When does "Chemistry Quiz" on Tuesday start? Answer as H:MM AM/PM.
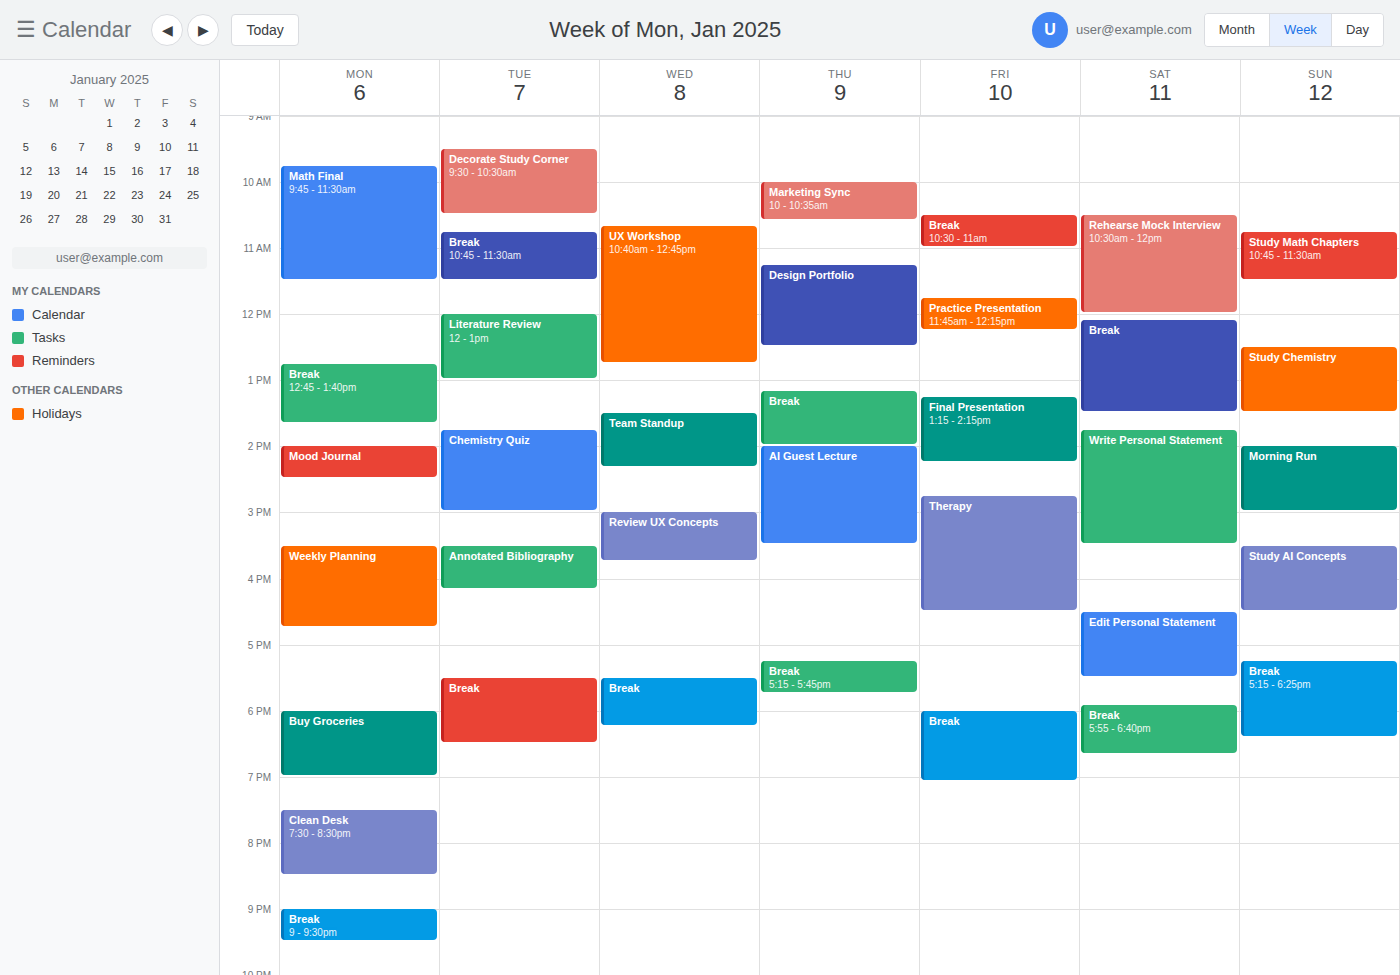
1:45 PM